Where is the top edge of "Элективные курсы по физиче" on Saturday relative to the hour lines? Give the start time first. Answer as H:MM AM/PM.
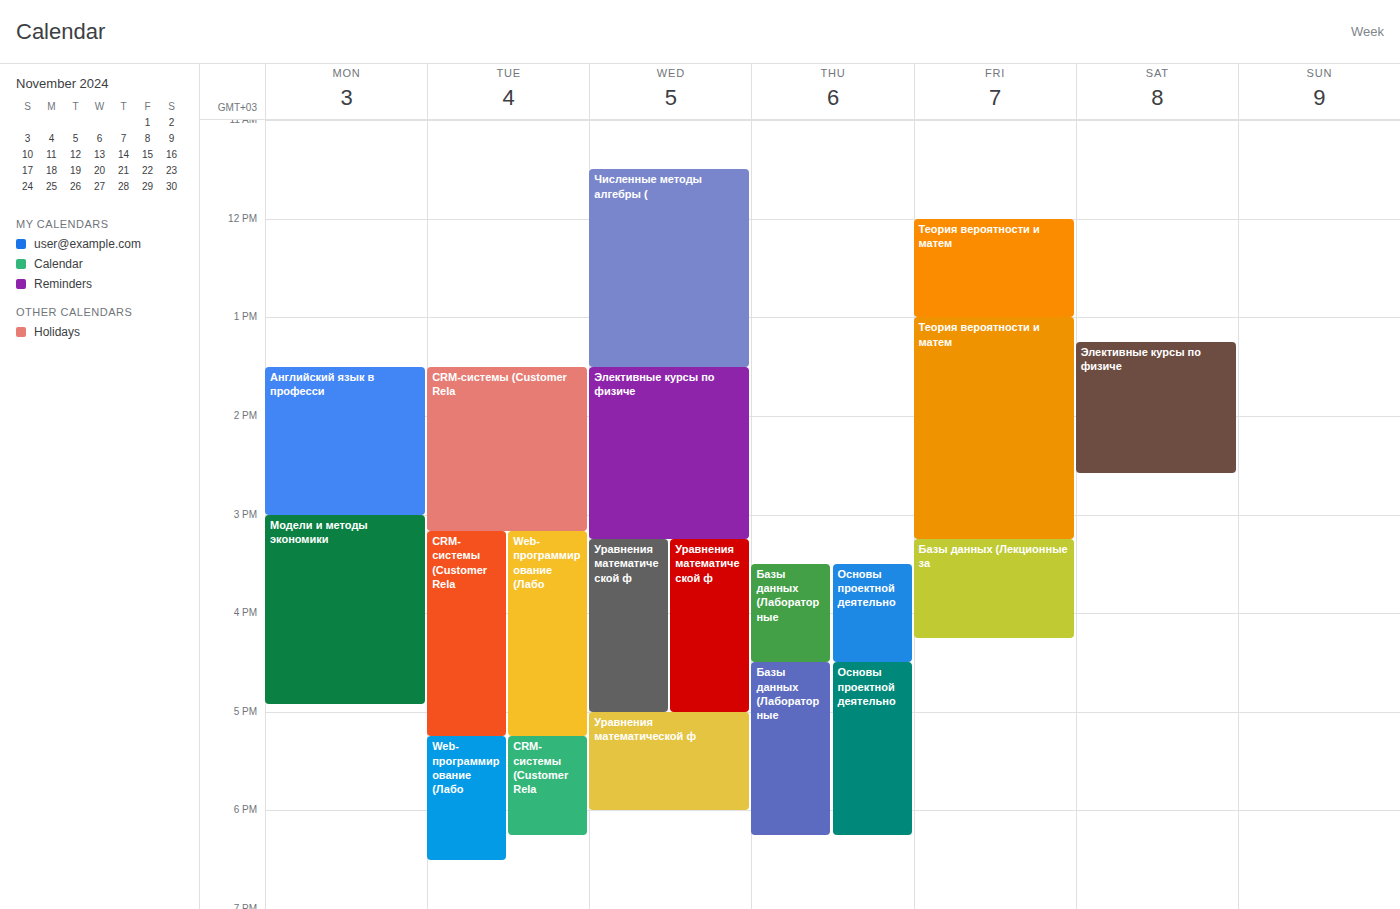
1:15 PM -- neither: a quarter of the way from the 1 PM line to the 2 PM line.